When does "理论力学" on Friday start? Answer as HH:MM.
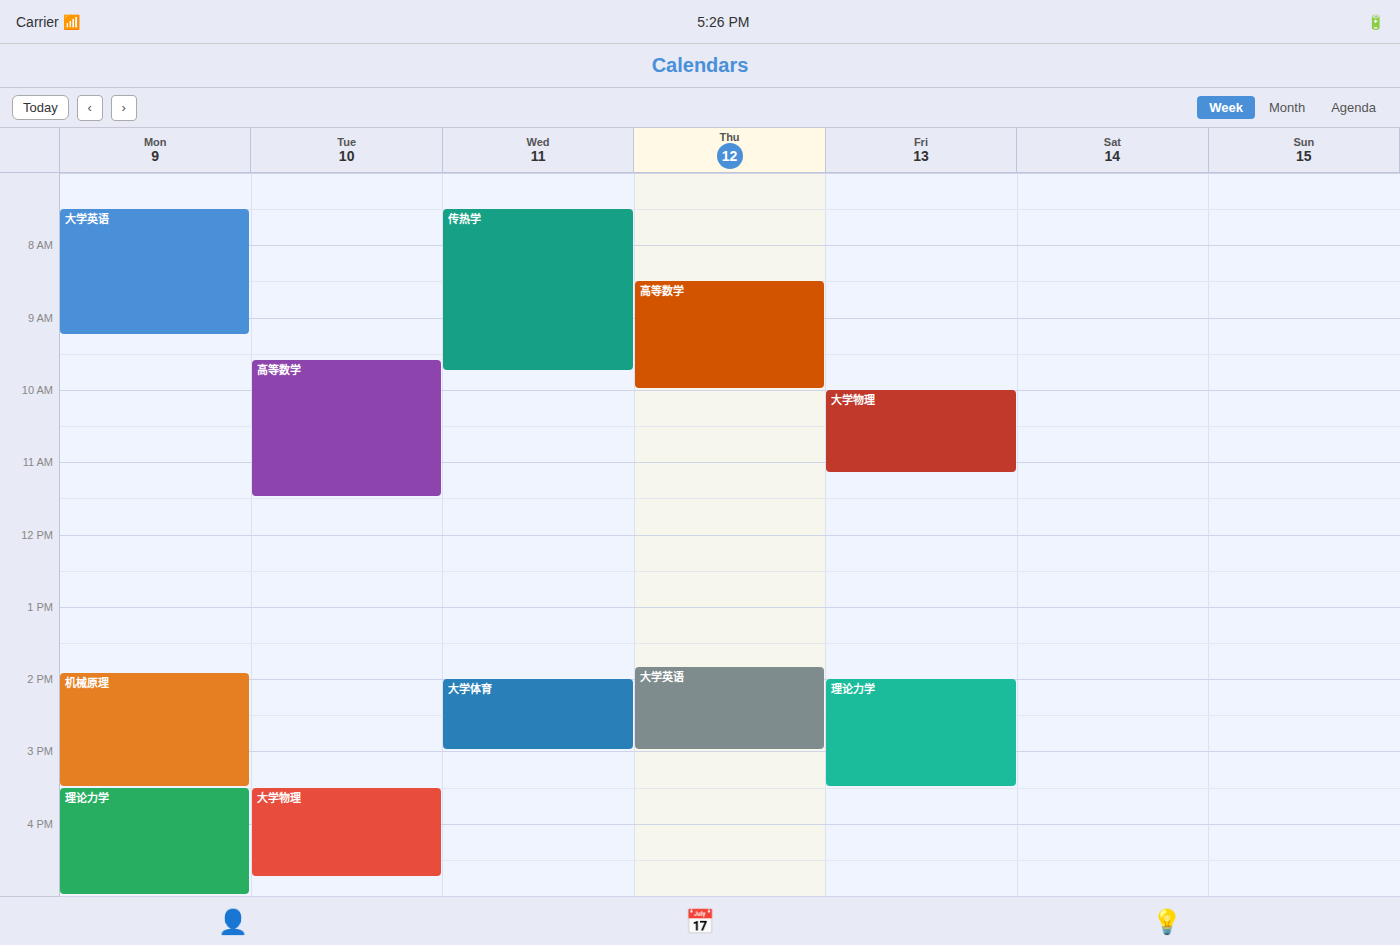
14:00